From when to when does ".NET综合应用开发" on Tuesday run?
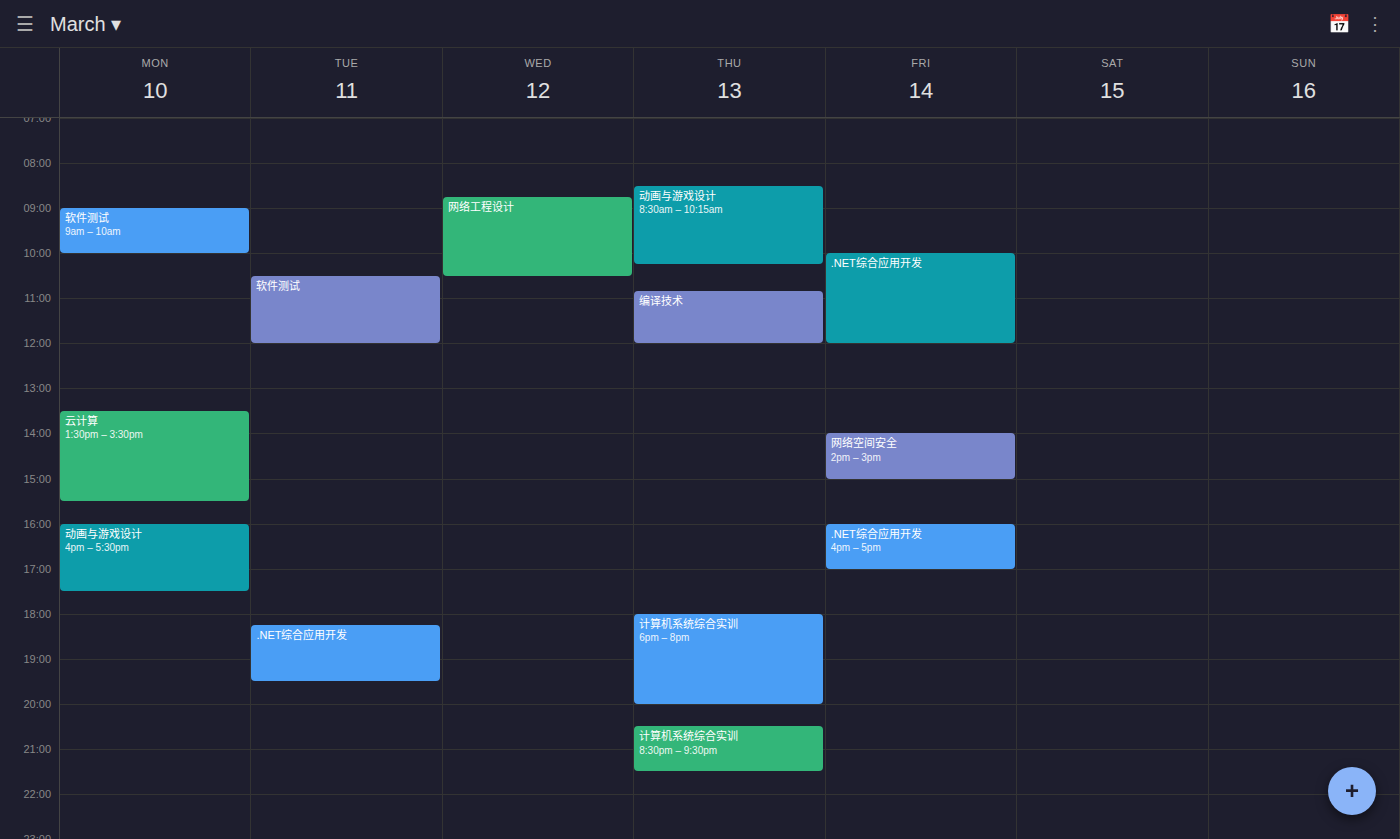
18:15 to 19:30